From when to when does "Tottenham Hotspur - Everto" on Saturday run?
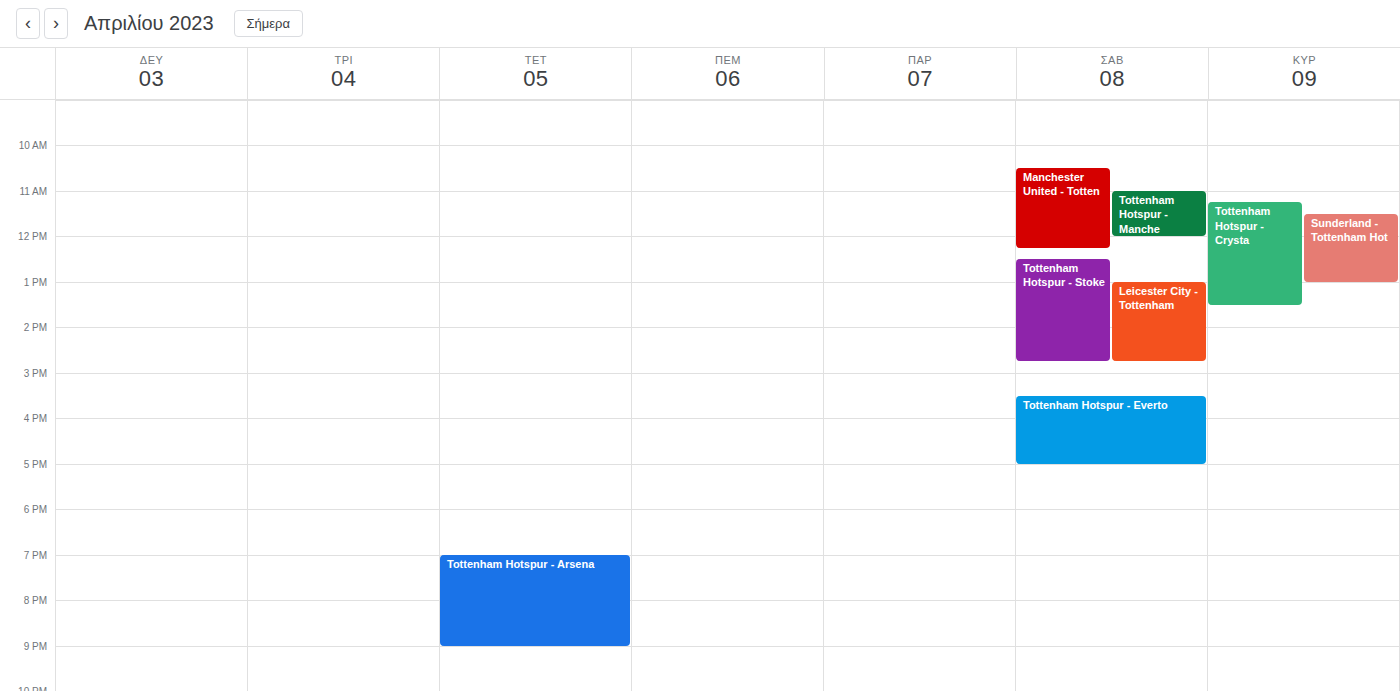
3:30 PM to 5:00 PM